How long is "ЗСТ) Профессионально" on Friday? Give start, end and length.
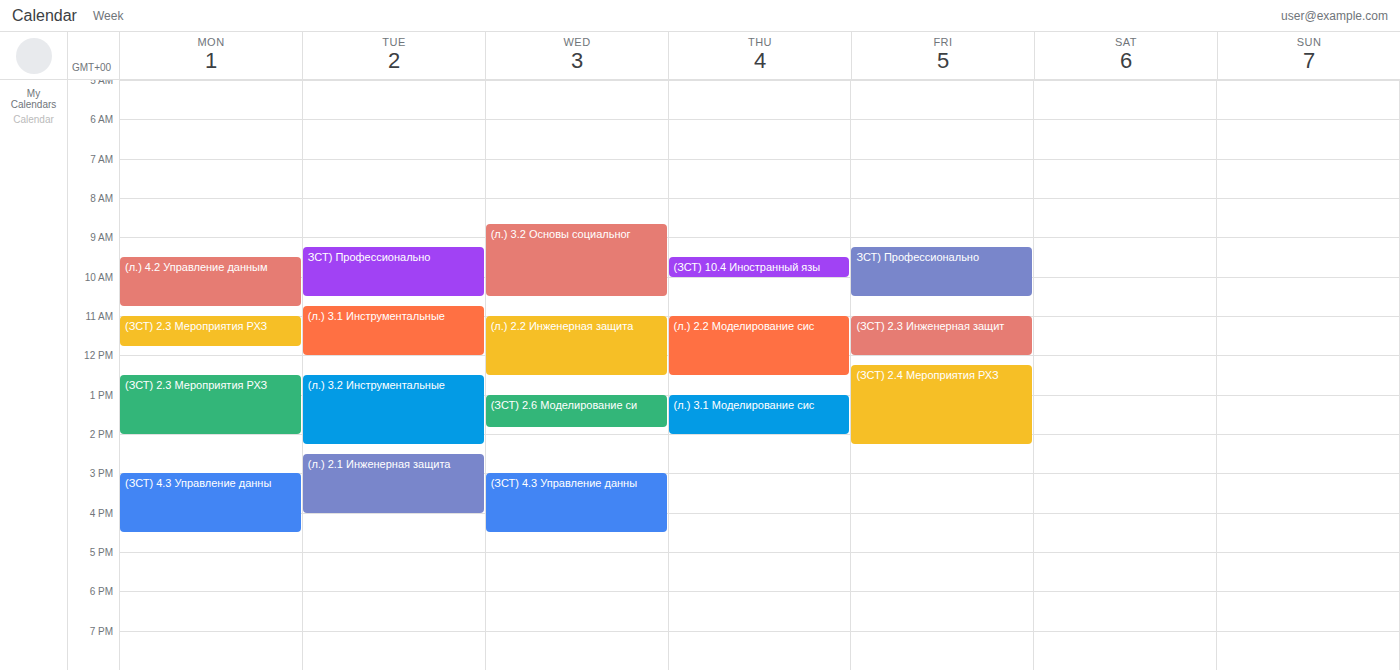
9:15 AM to 10:30 AM, 1 hour 15 minutes